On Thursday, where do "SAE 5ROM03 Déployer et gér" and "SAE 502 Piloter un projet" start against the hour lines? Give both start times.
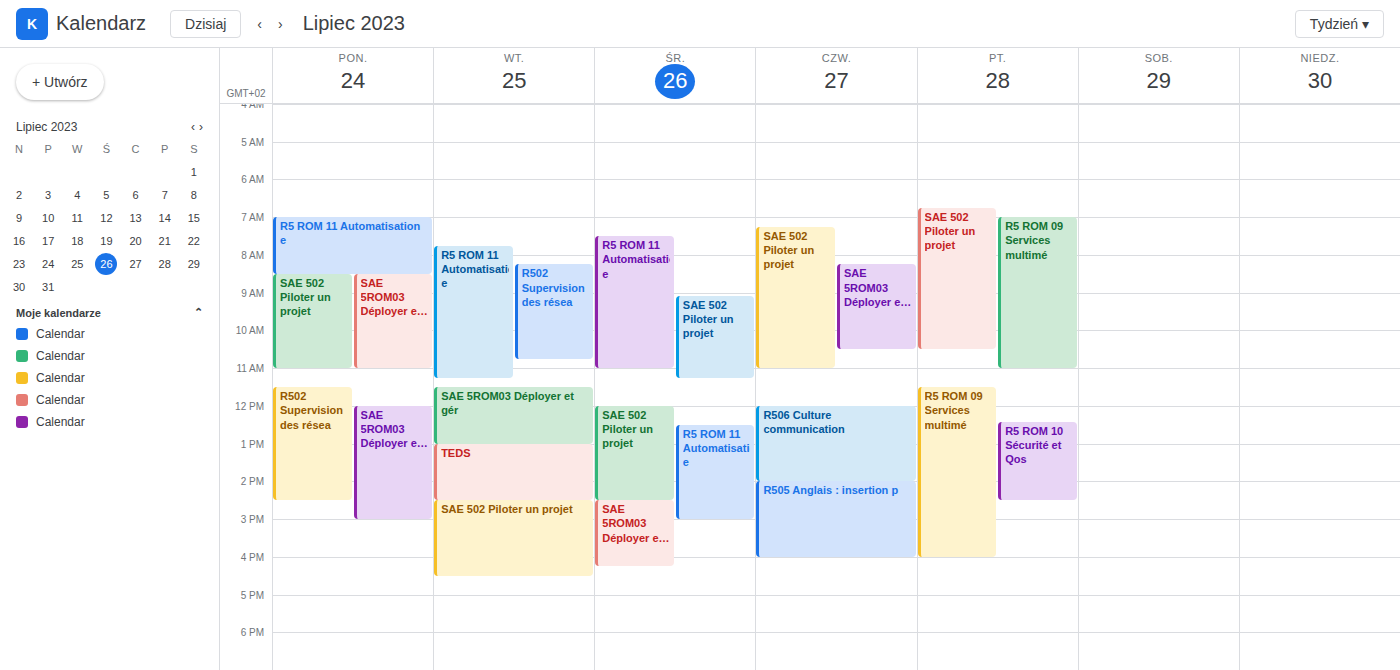
"SAE 5ROM03 Déployer et gér": 8:15 AM, neither: a quarter of the way from the 8 AM line to the 9 AM line. "SAE 502 Piloter un projet": 7:15 AM, neither: a quarter of the way from the 7 AM line to the 8 AM line.